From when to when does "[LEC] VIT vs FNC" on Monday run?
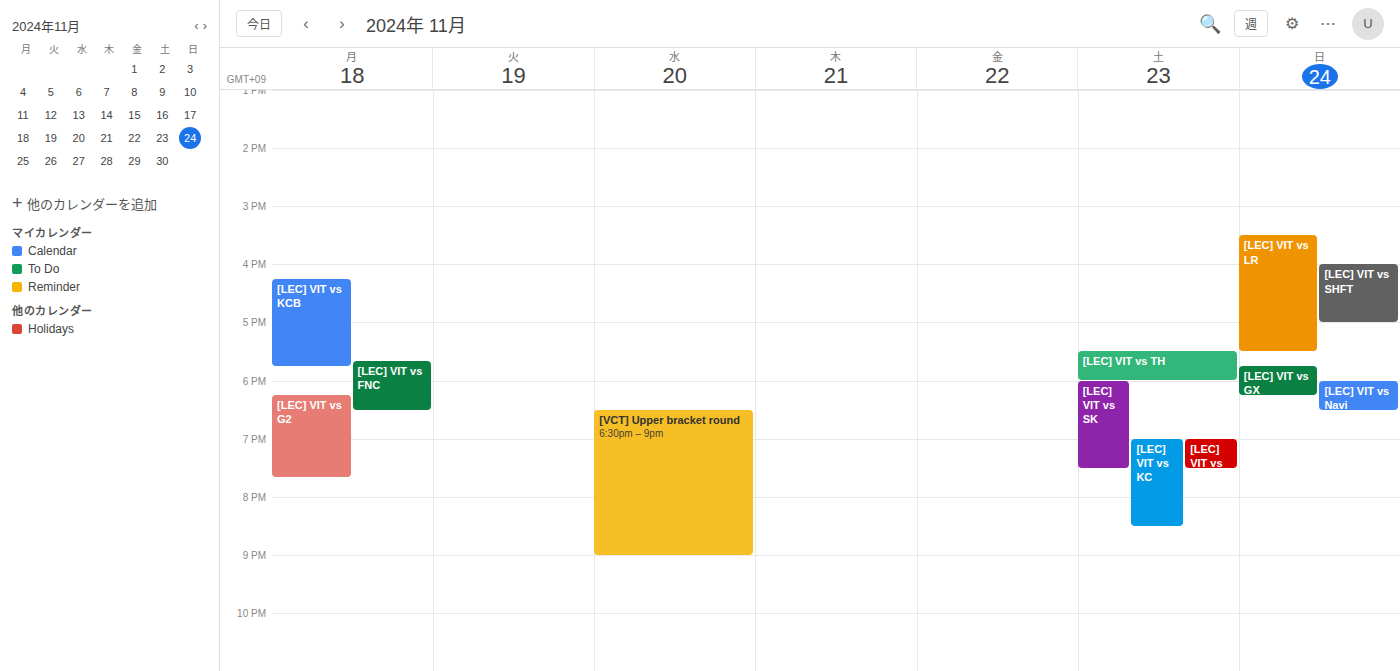
5:40 PM to 6:30 PM